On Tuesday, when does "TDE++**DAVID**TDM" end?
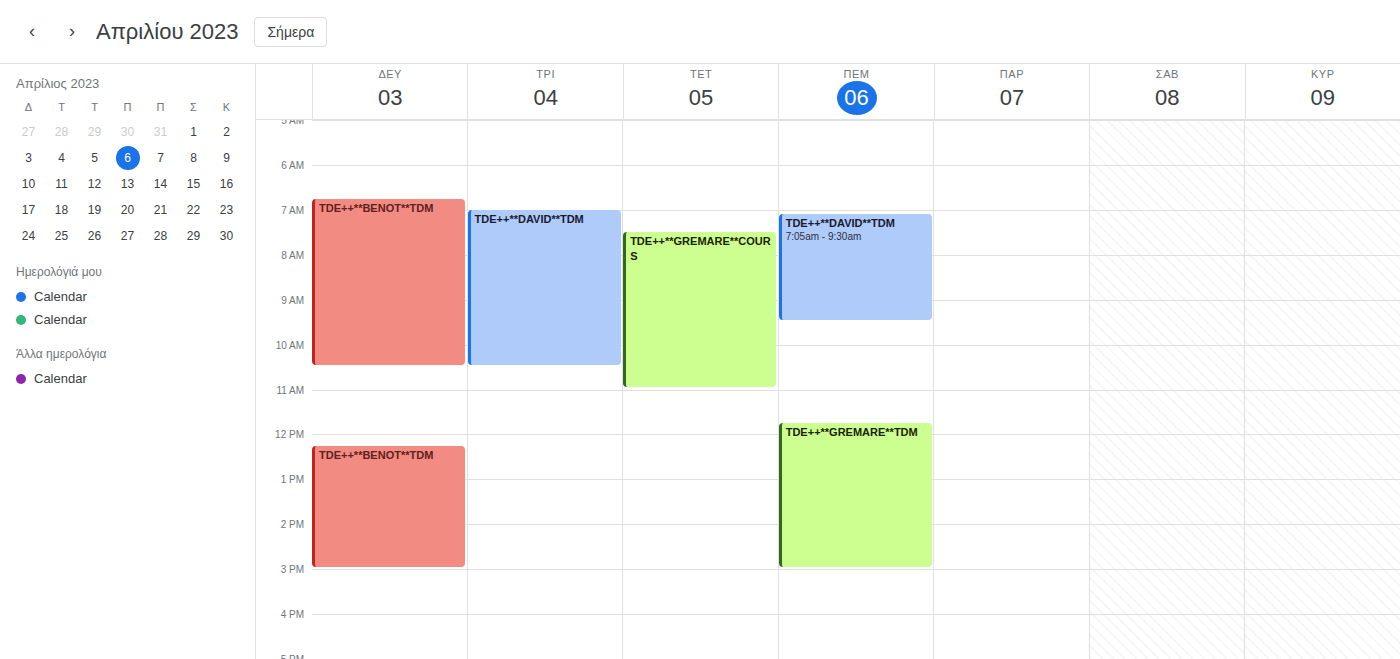
10:30 AM